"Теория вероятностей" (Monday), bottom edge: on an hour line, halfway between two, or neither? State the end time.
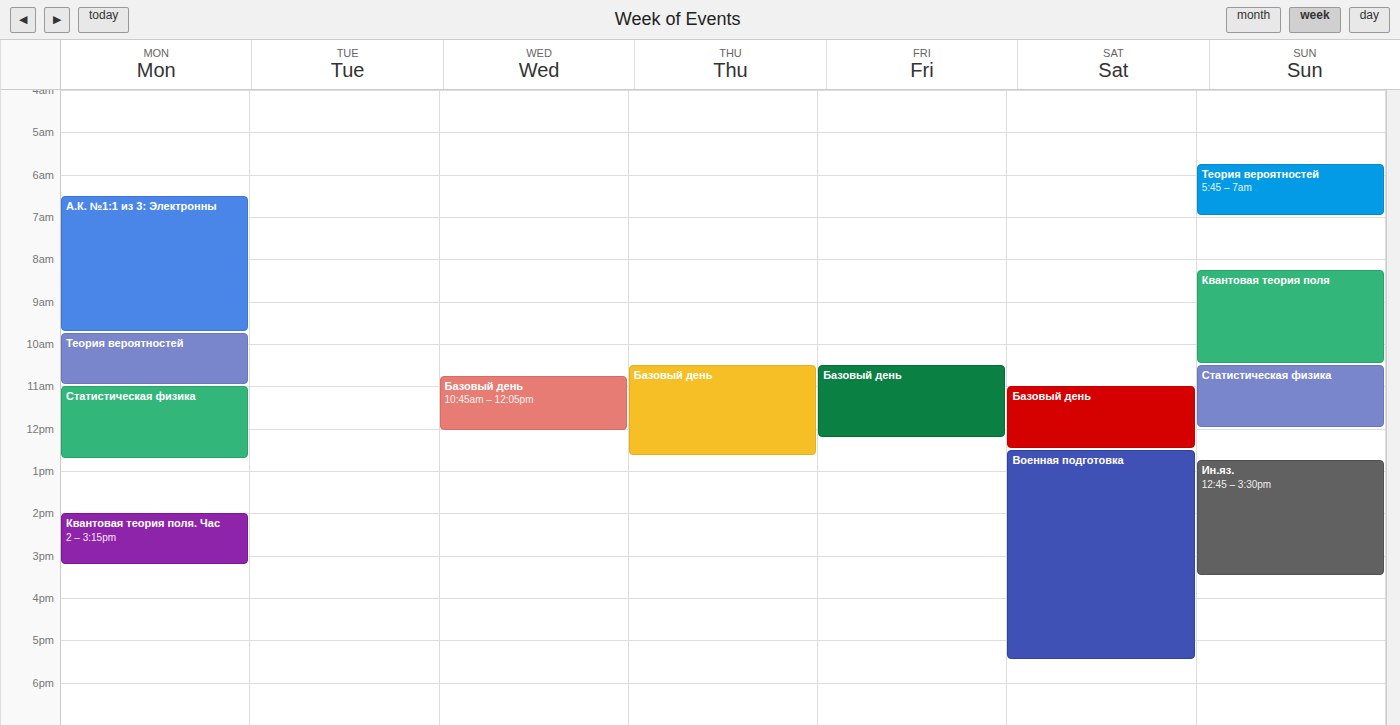
11:00 -- exactly on the 11:00 line.